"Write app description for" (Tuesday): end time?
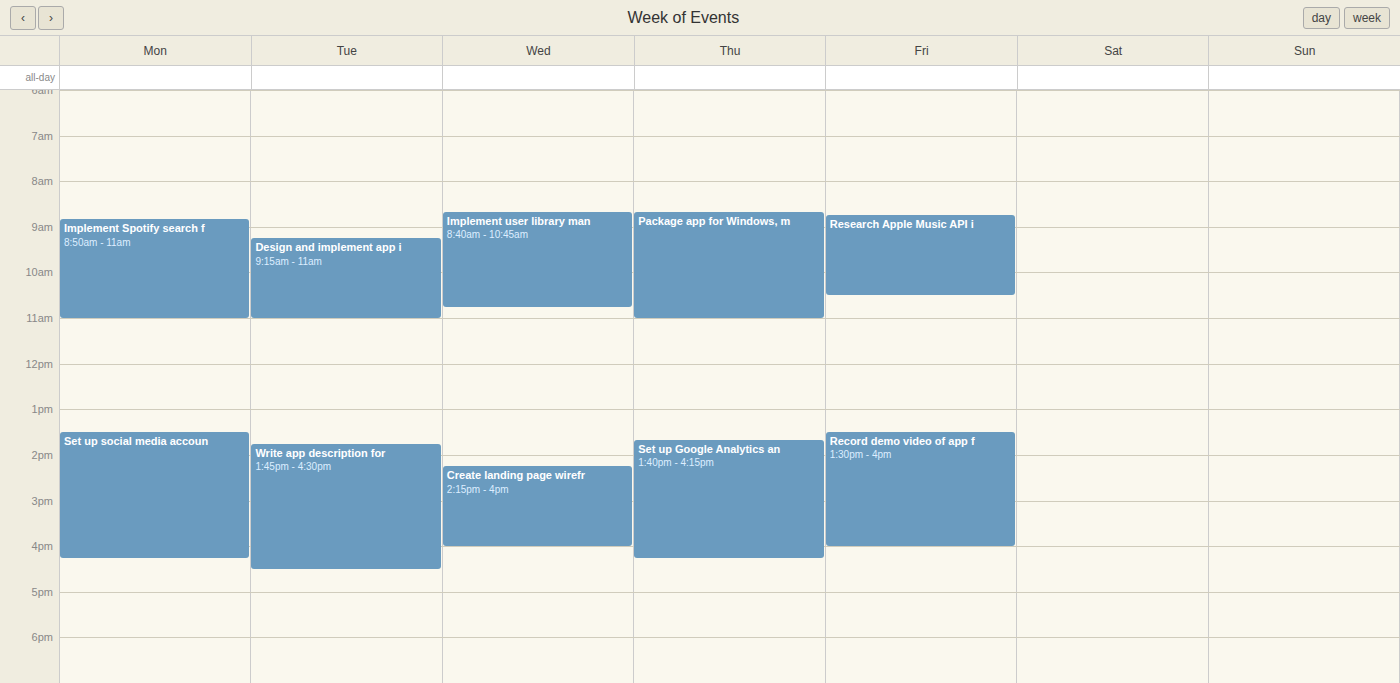
4:30 PM